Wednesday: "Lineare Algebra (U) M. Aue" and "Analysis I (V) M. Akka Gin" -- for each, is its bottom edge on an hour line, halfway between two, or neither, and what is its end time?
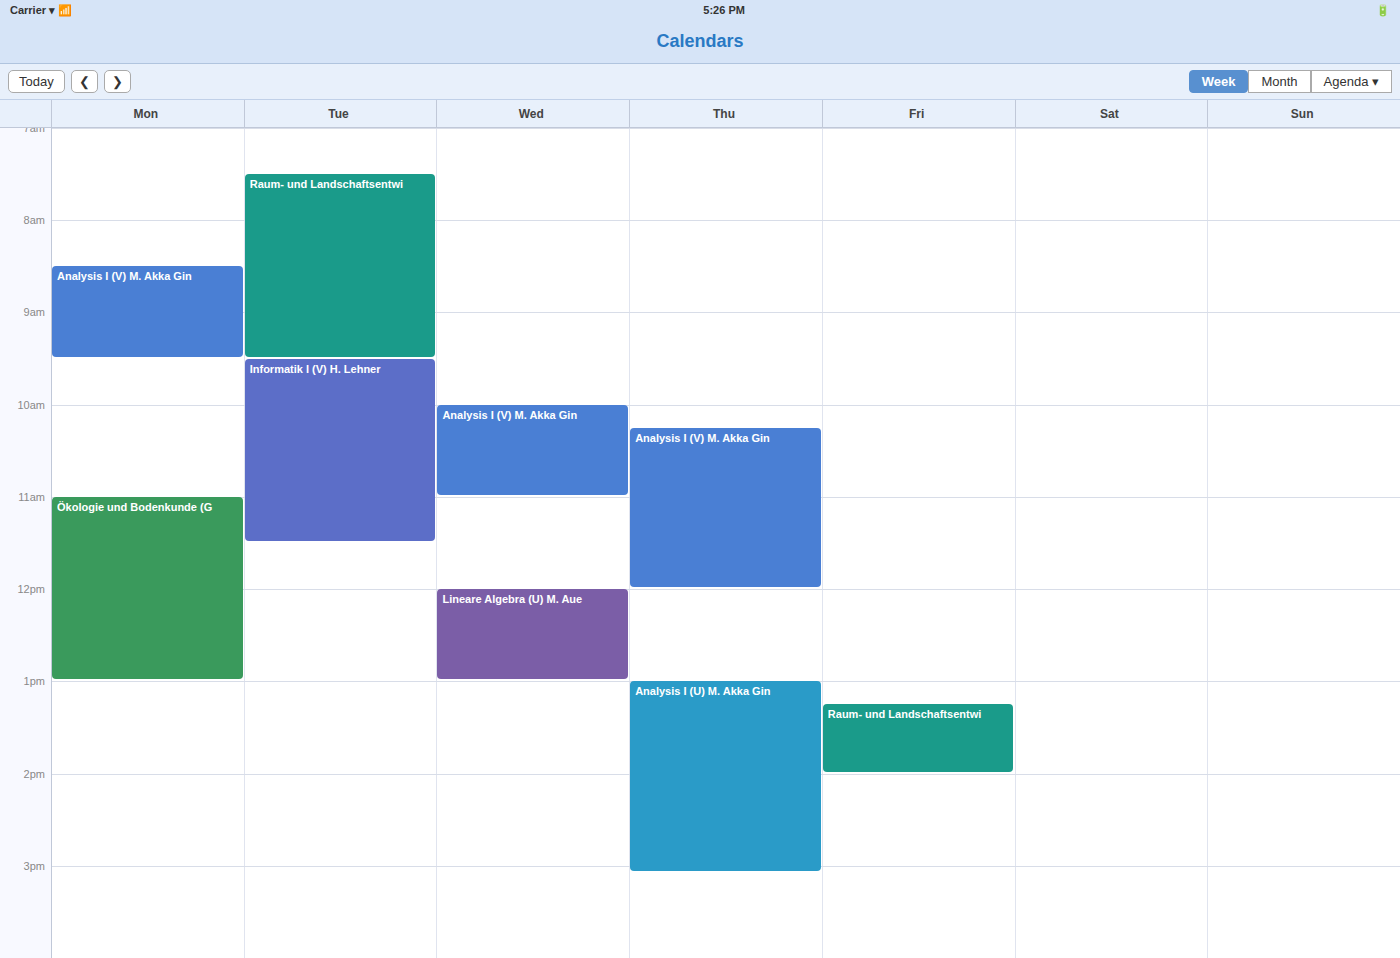
"Lineare Algebra (U) M. Aue": 1:00 PM, exactly on the 1 PM line. "Analysis I (V) M. Akka Gin": 11:00 AM, exactly on the 11 AM line.